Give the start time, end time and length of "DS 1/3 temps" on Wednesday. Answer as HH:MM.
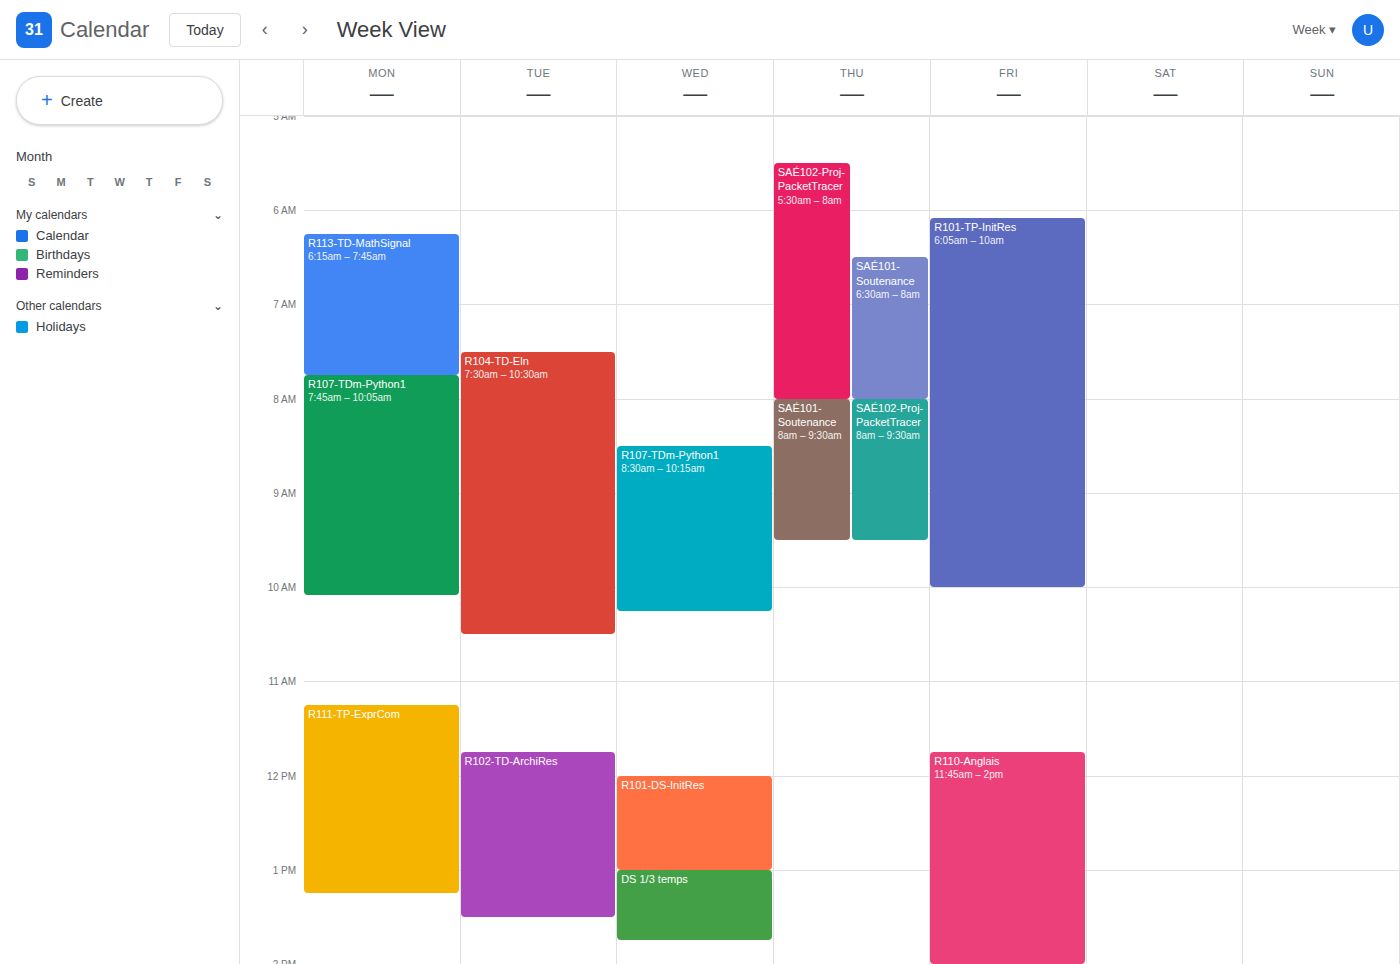
13:00 to 13:45, 45 minutes